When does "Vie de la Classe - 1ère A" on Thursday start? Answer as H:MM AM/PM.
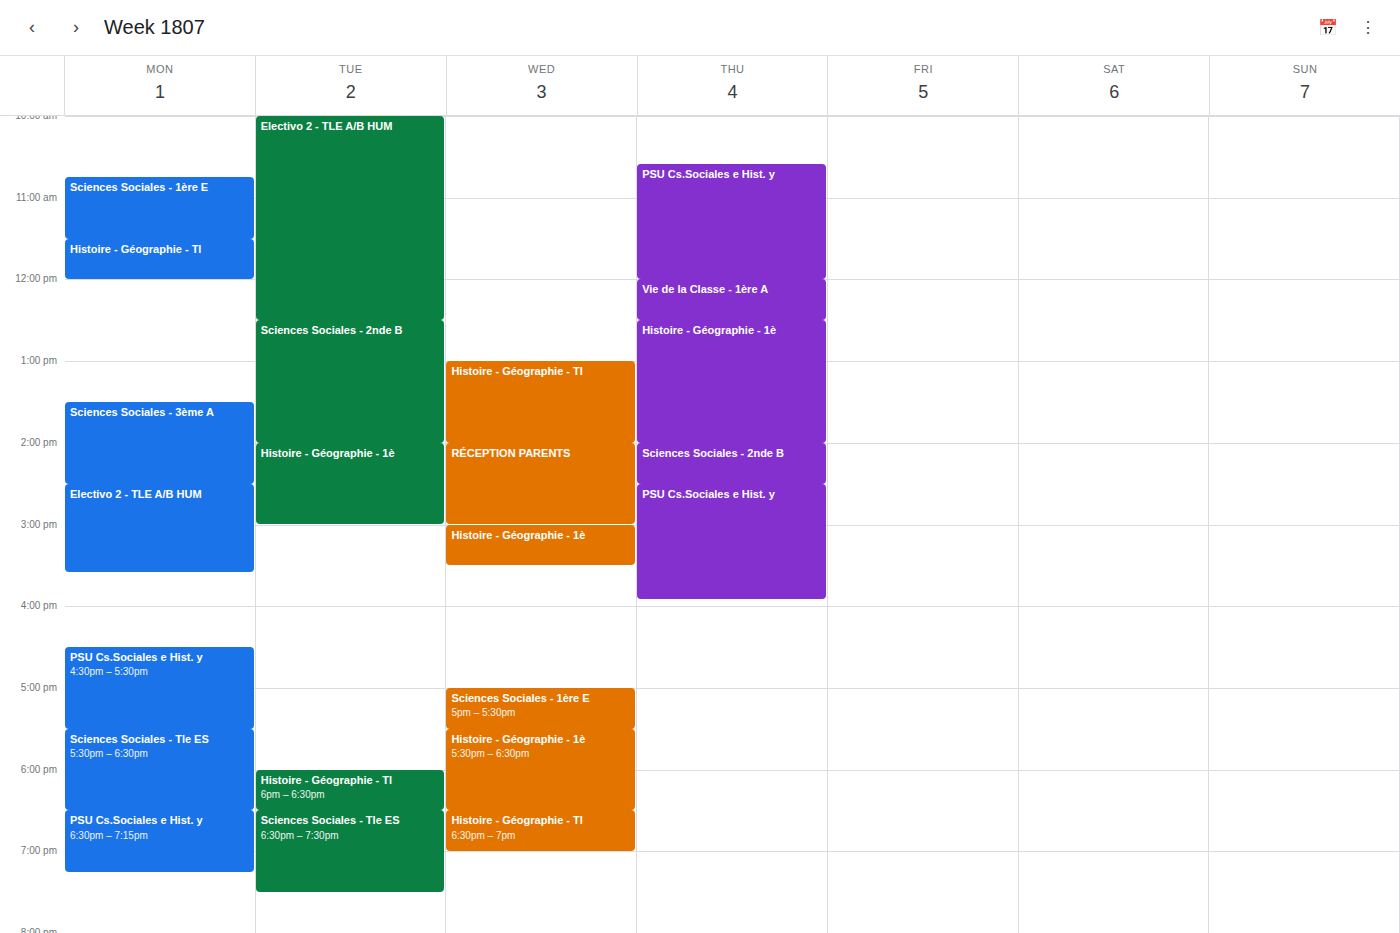
12:00 PM